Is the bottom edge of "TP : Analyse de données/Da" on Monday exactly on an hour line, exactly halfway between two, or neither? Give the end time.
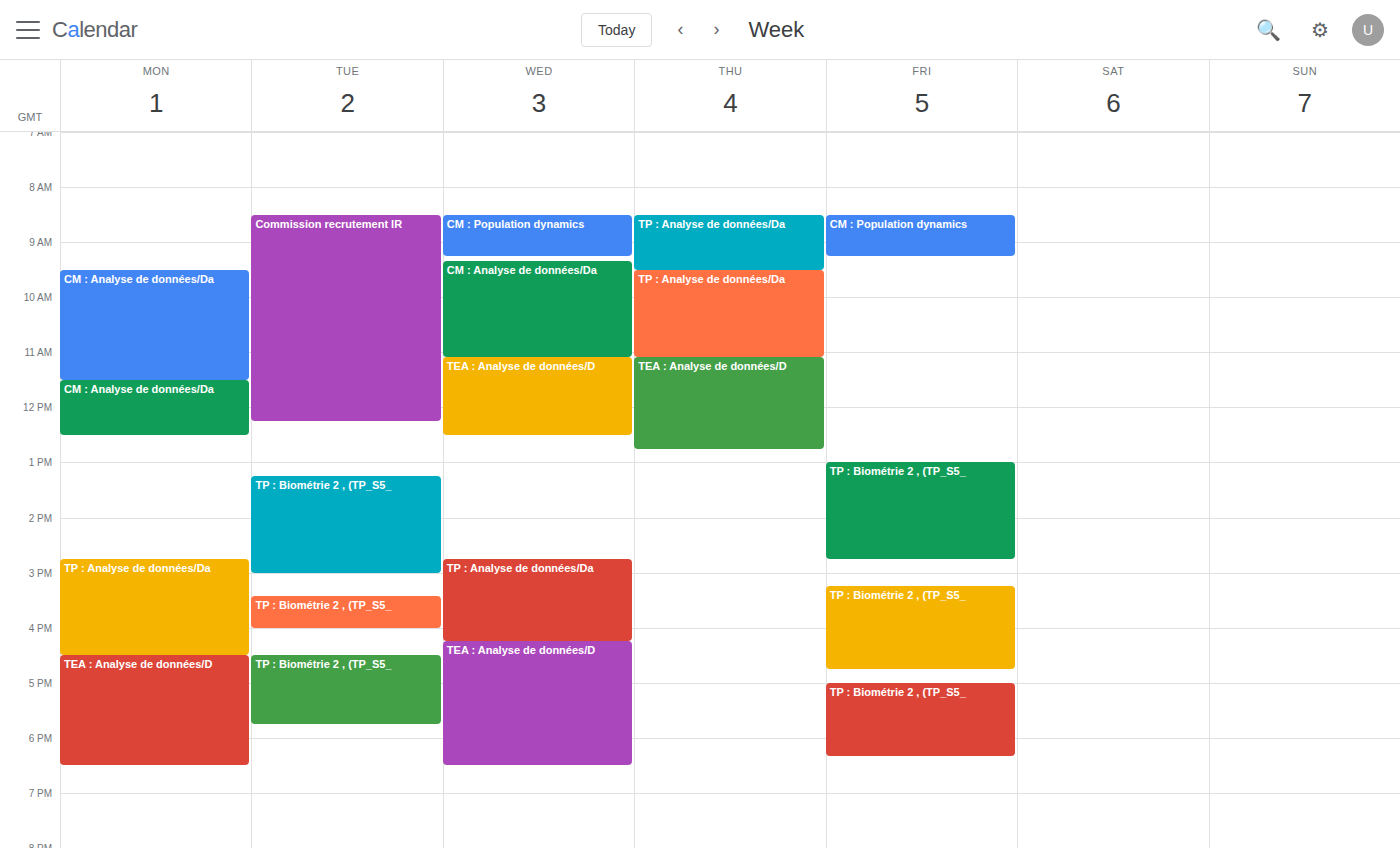
4:30 PM -- halfway between the 4 PM and 5 PM lines.